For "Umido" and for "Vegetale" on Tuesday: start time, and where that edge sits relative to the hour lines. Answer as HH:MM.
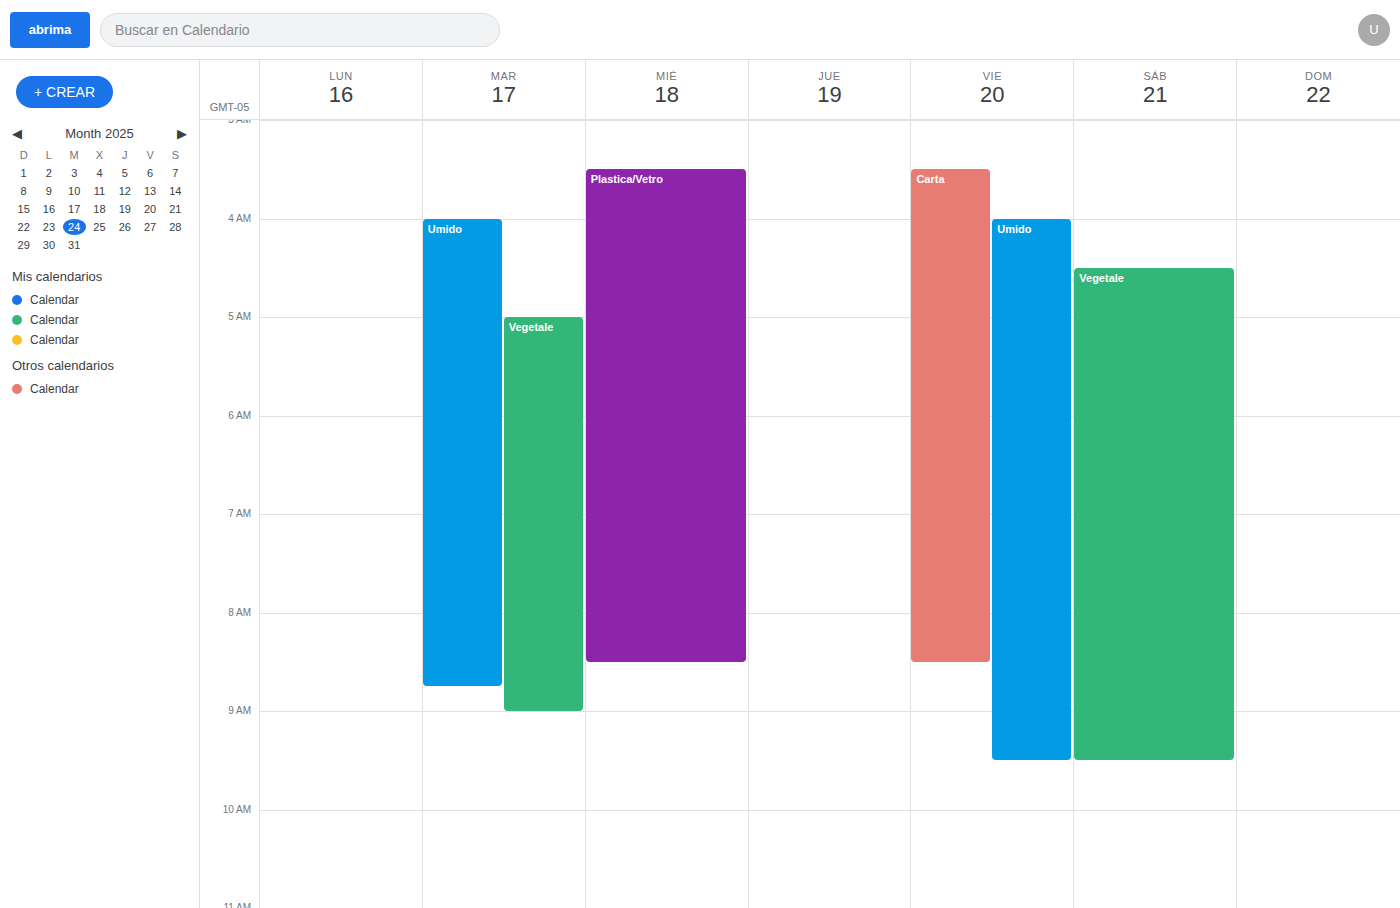
"Umido": 04:00, exactly on the 04:00 line. "Vegetale": 05:00, exactly on the 05:00 line.